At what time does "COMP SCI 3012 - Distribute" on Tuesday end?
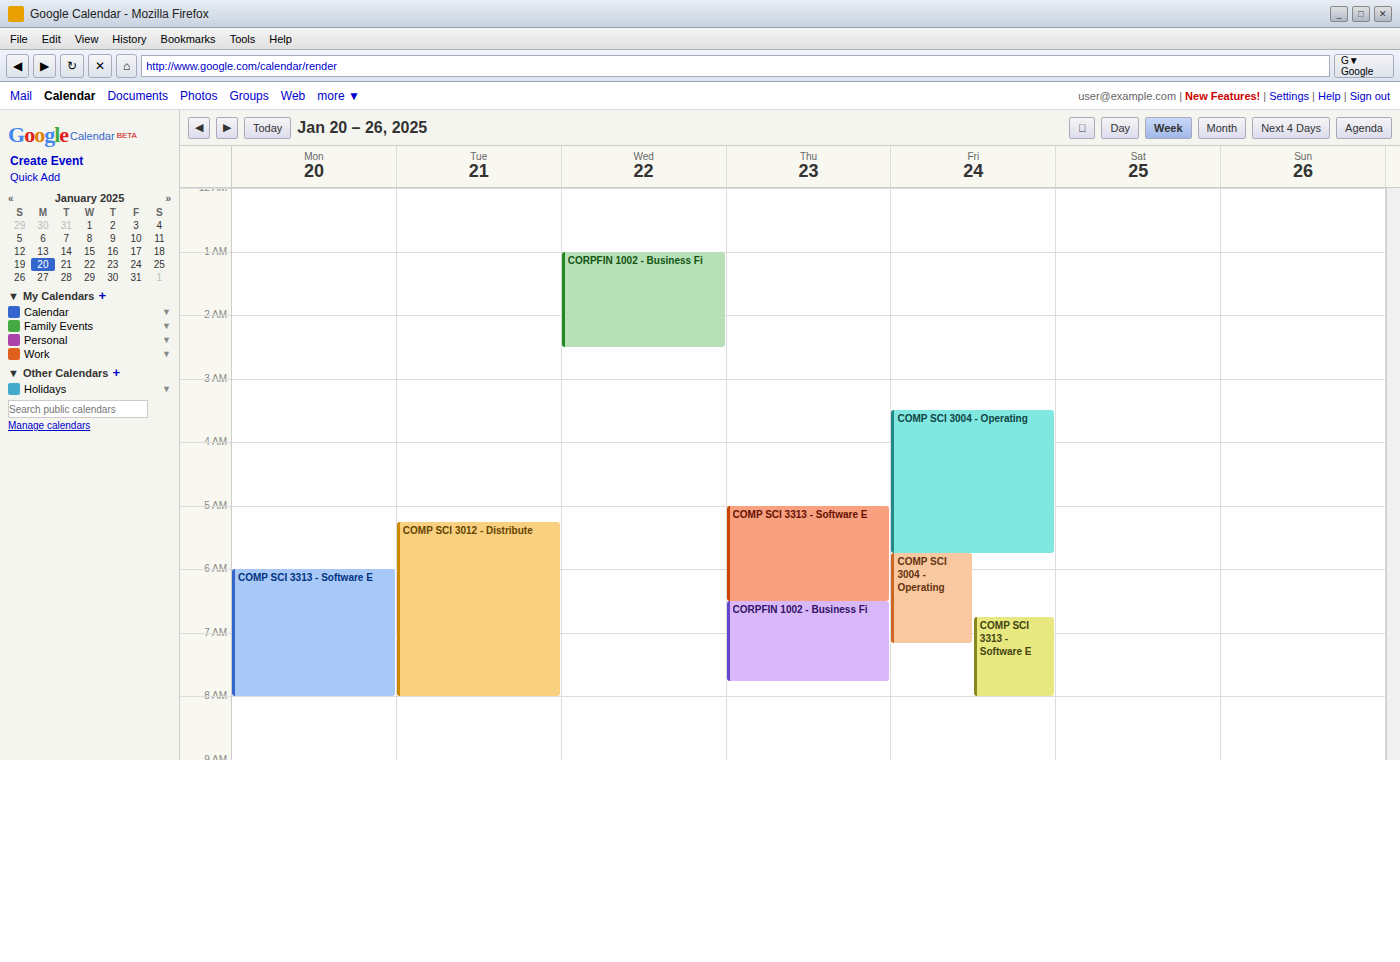
8:00 AM